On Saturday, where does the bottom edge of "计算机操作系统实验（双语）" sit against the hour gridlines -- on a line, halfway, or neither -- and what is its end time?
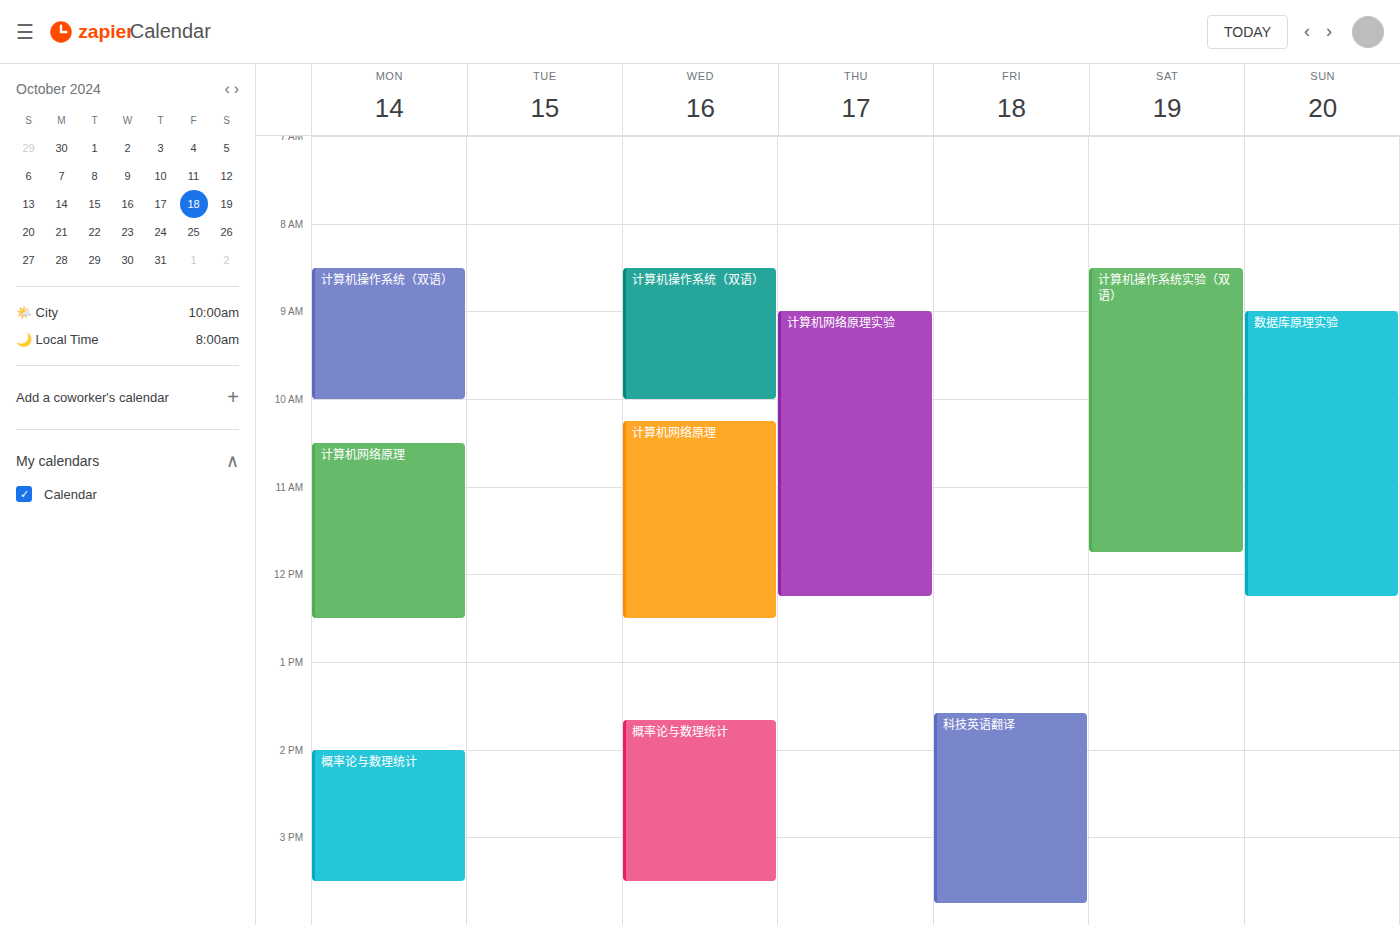
11:45 AM -- neither: three quarters of the way from the 11 AM line to the 12 PM line.